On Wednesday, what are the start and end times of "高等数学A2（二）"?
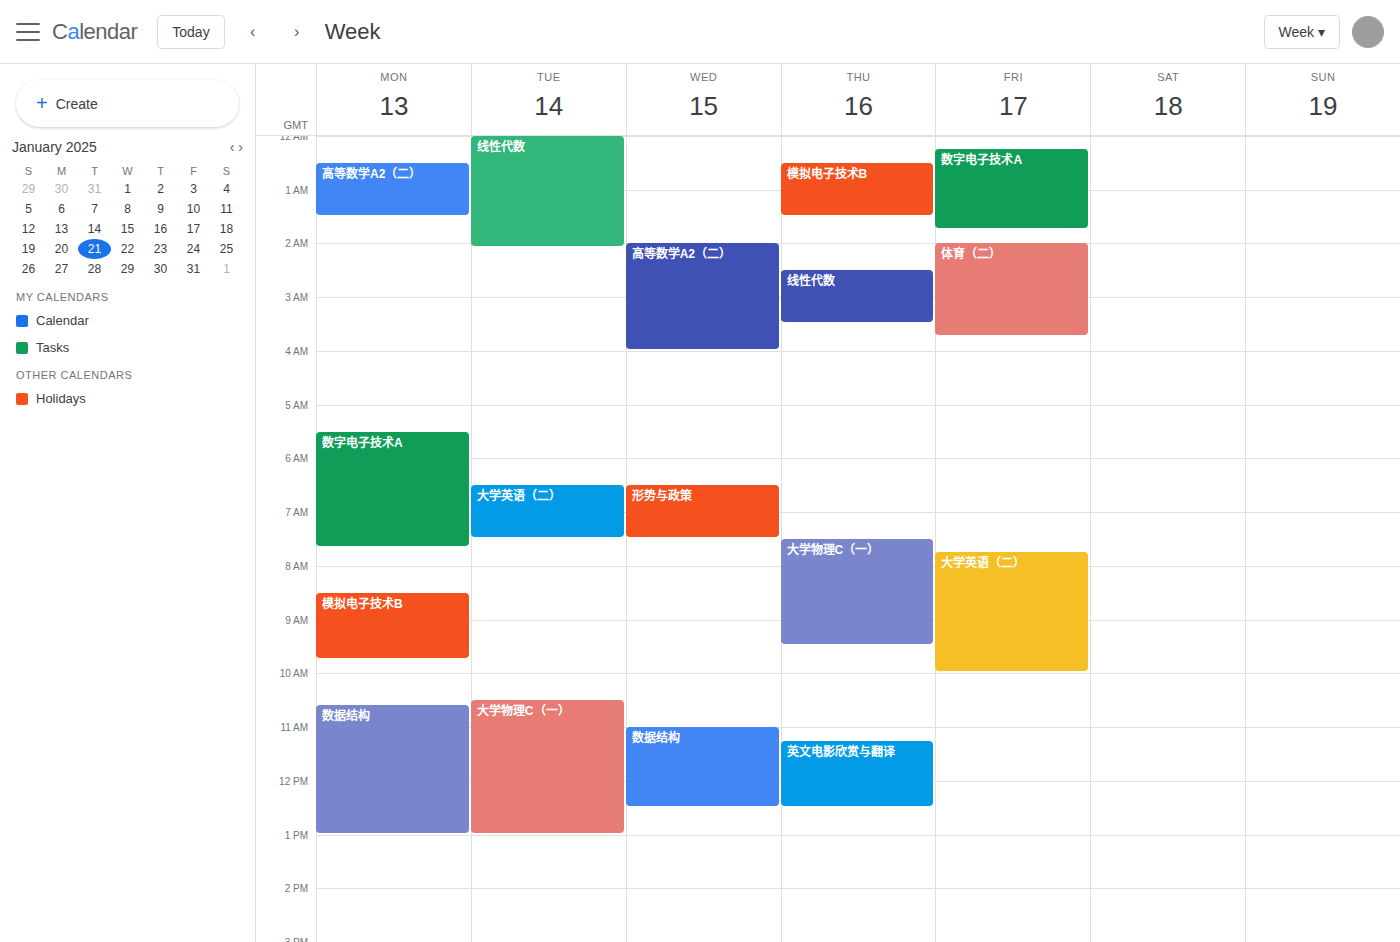
2:00 AM to 4:00 AM